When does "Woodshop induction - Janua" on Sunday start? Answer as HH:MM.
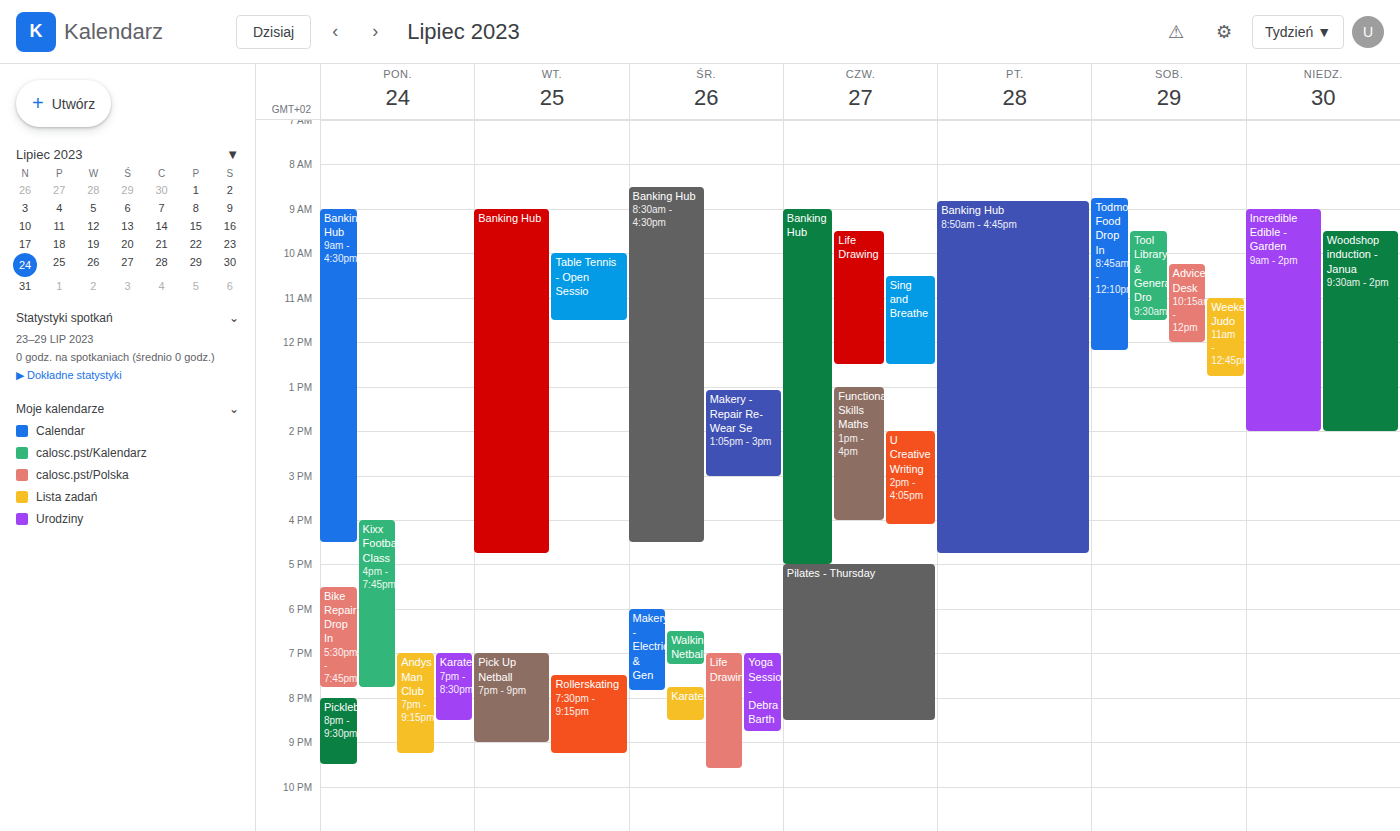
09:30